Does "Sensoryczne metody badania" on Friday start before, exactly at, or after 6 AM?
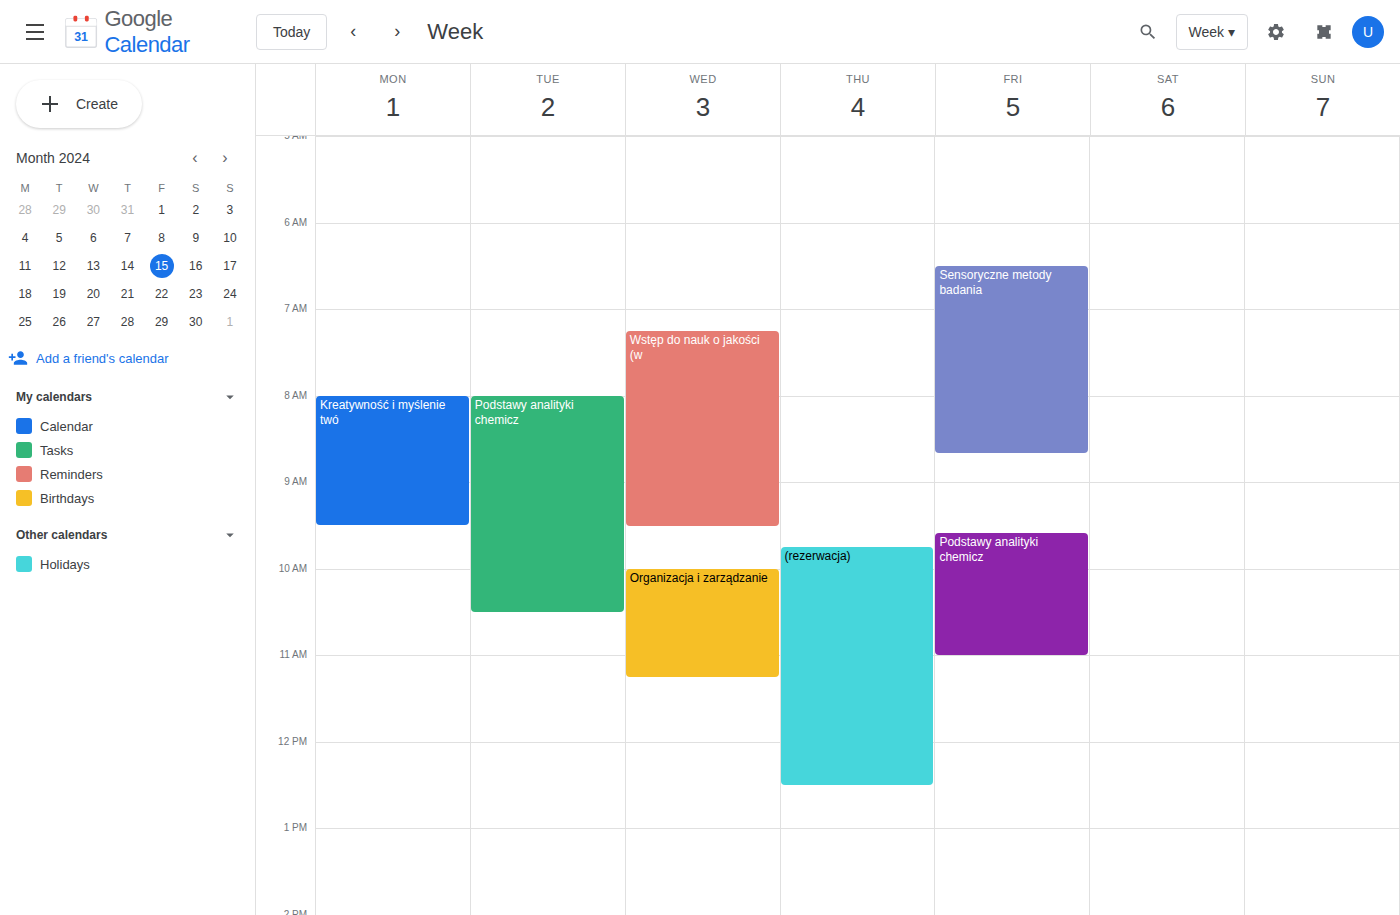
6:30 AM -- after 6 AM, 30 minutes below the 6 AM line.